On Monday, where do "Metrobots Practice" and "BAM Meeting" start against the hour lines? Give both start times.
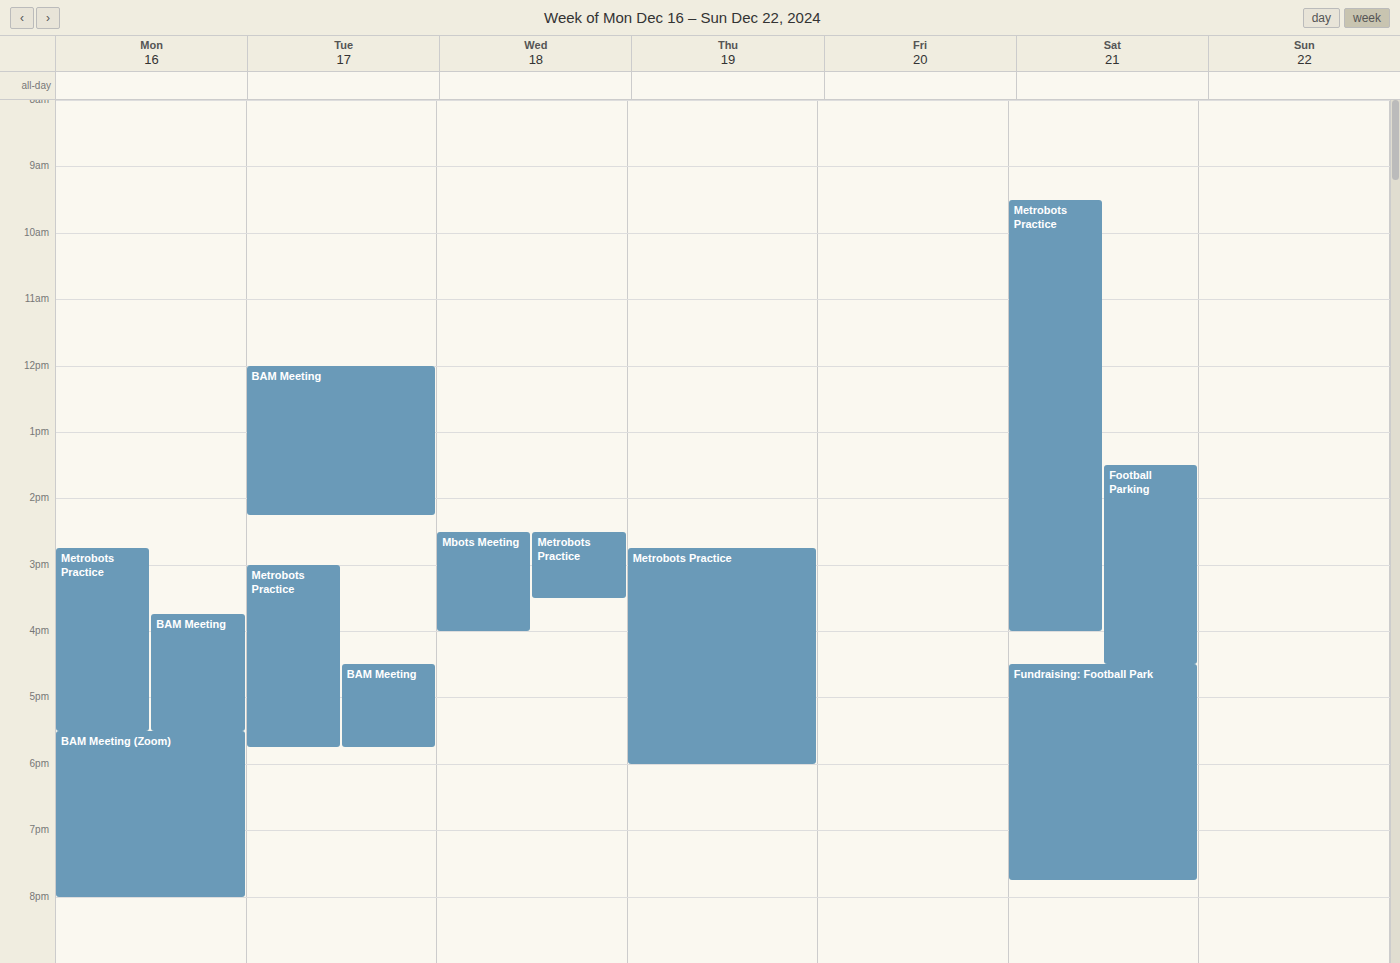
"Metrobots Practice": 2:45 PM, neither: three quarters of the way from the 2 PM line to the 3 PM line. "BAM Meeting": 3:45 PM, neither: three quarters of the way from the 3 PM line to the 4 PM line.